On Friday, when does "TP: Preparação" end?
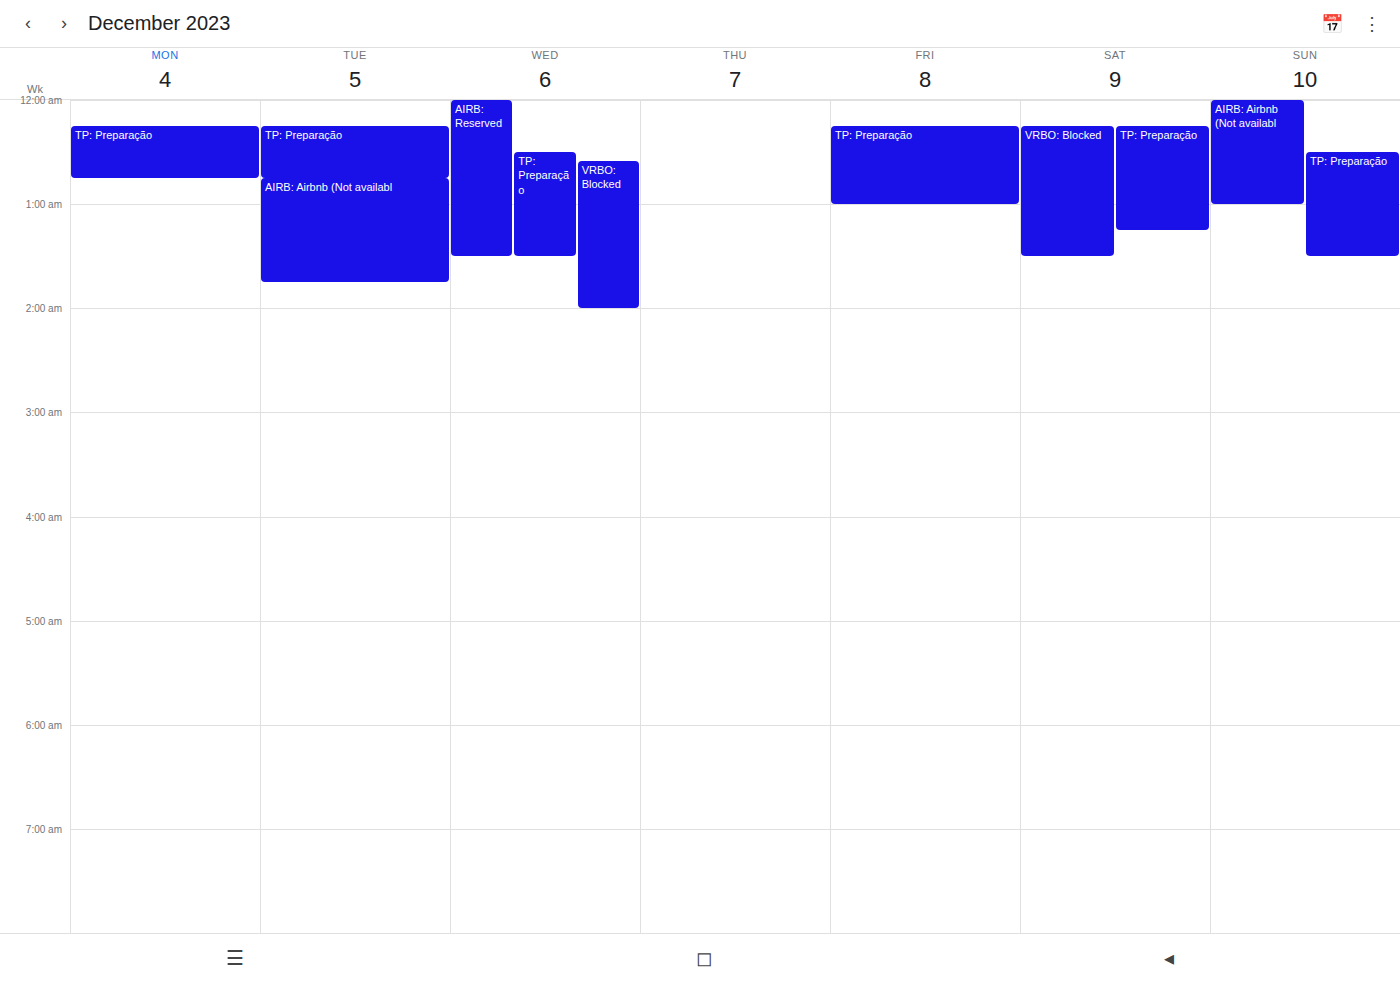
1:00 AM